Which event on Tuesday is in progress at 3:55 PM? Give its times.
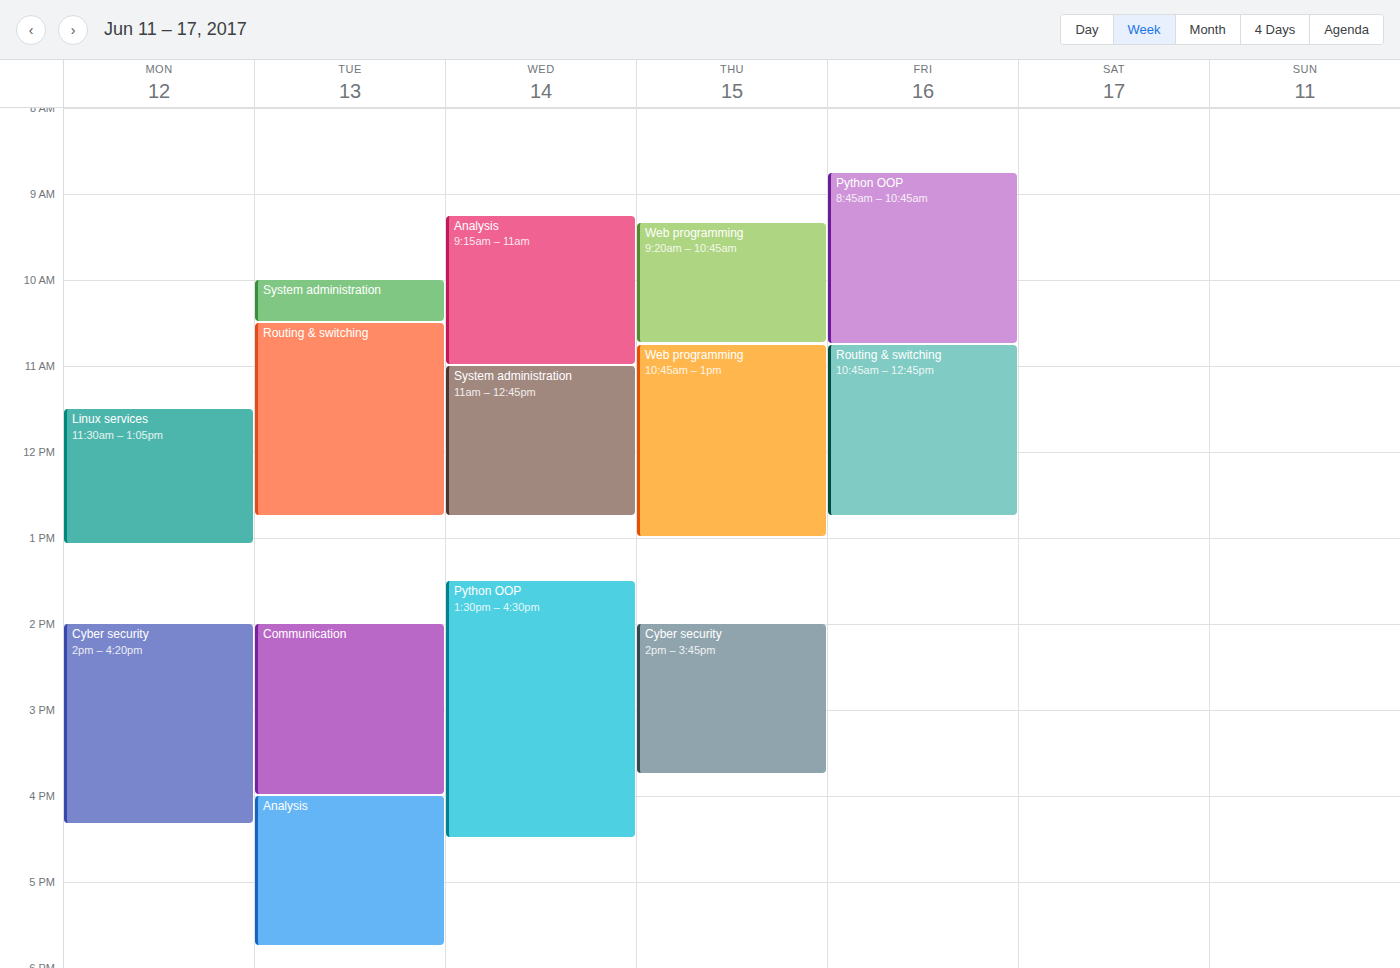
"Communication", 2:00 PM to 4:00 PM